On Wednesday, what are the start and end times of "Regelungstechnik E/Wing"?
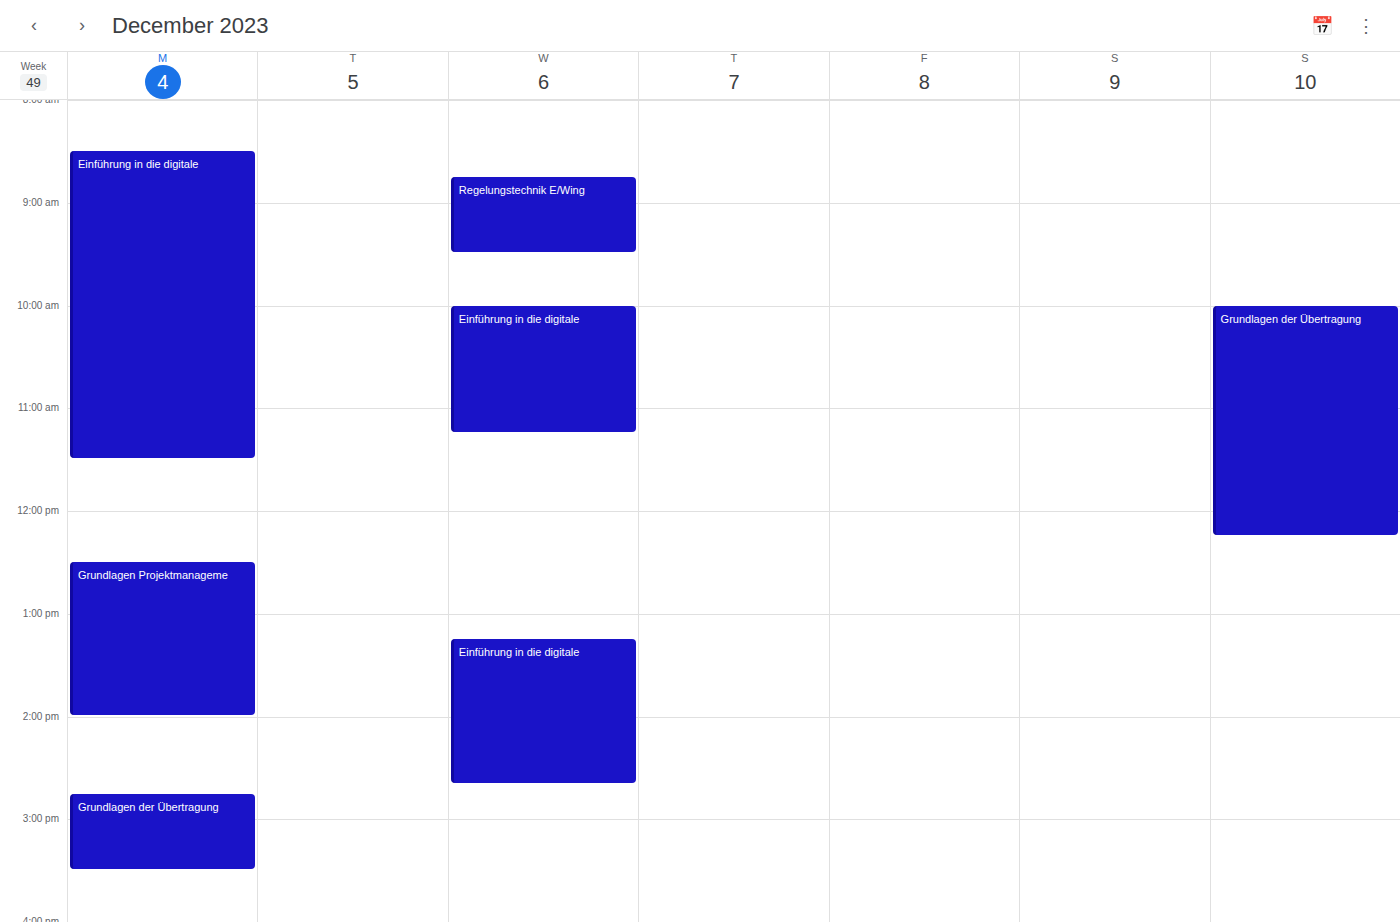
8:45 AM to 9:30 AM